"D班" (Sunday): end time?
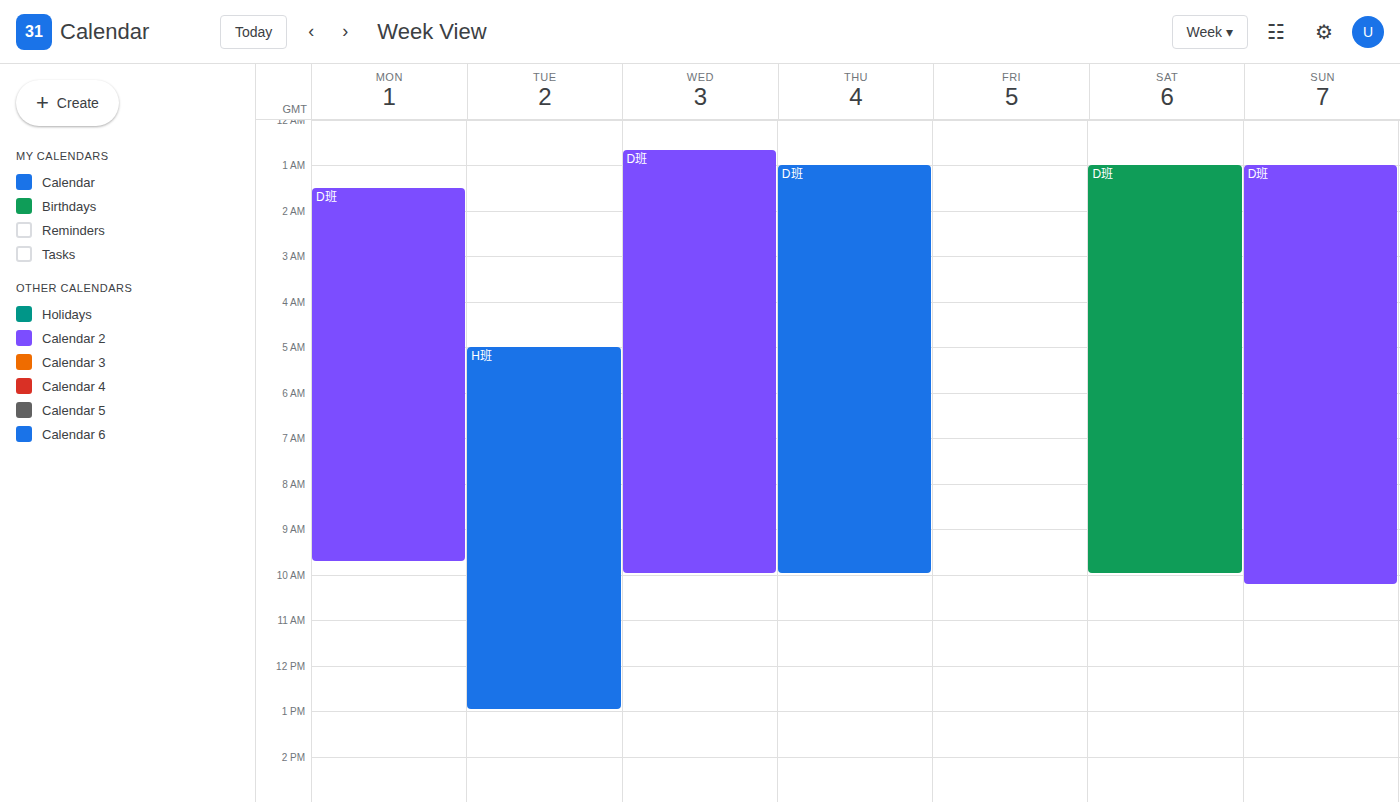
10:15 AM